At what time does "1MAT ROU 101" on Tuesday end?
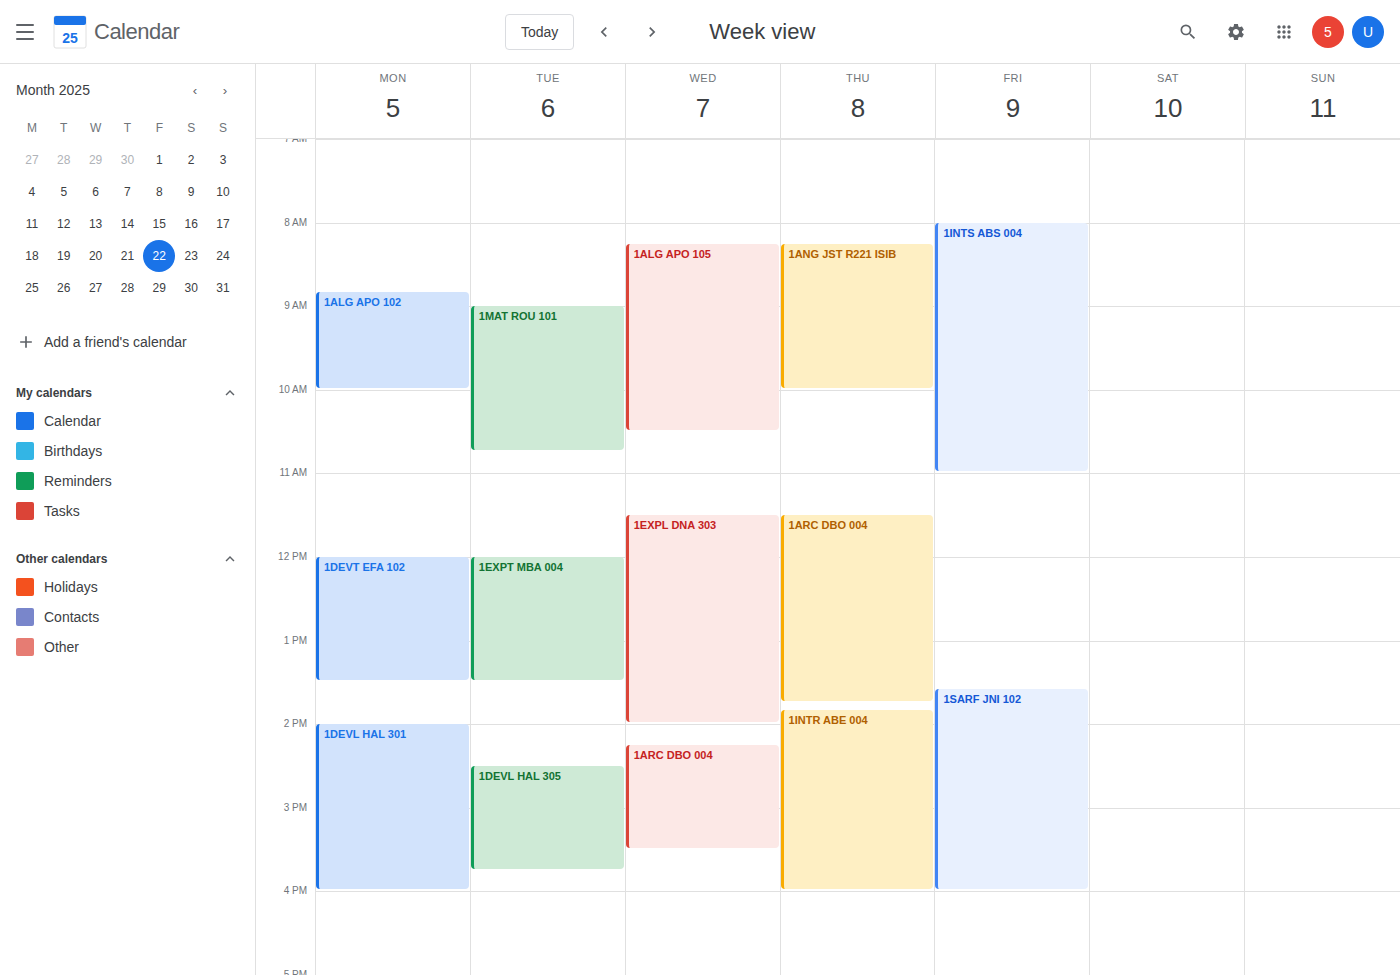
10:45 AM